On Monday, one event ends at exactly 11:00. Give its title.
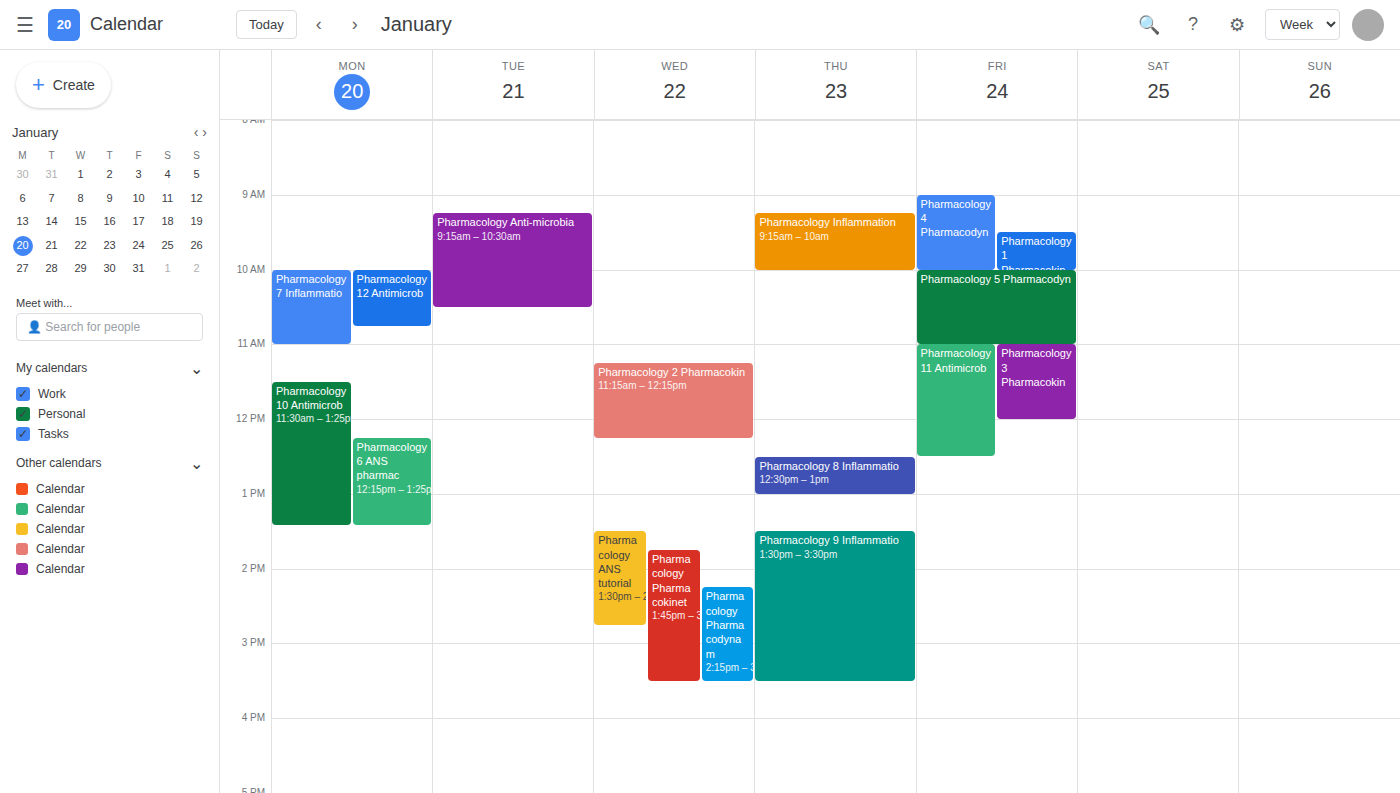
"Pharmacology 7 Inflammatio"